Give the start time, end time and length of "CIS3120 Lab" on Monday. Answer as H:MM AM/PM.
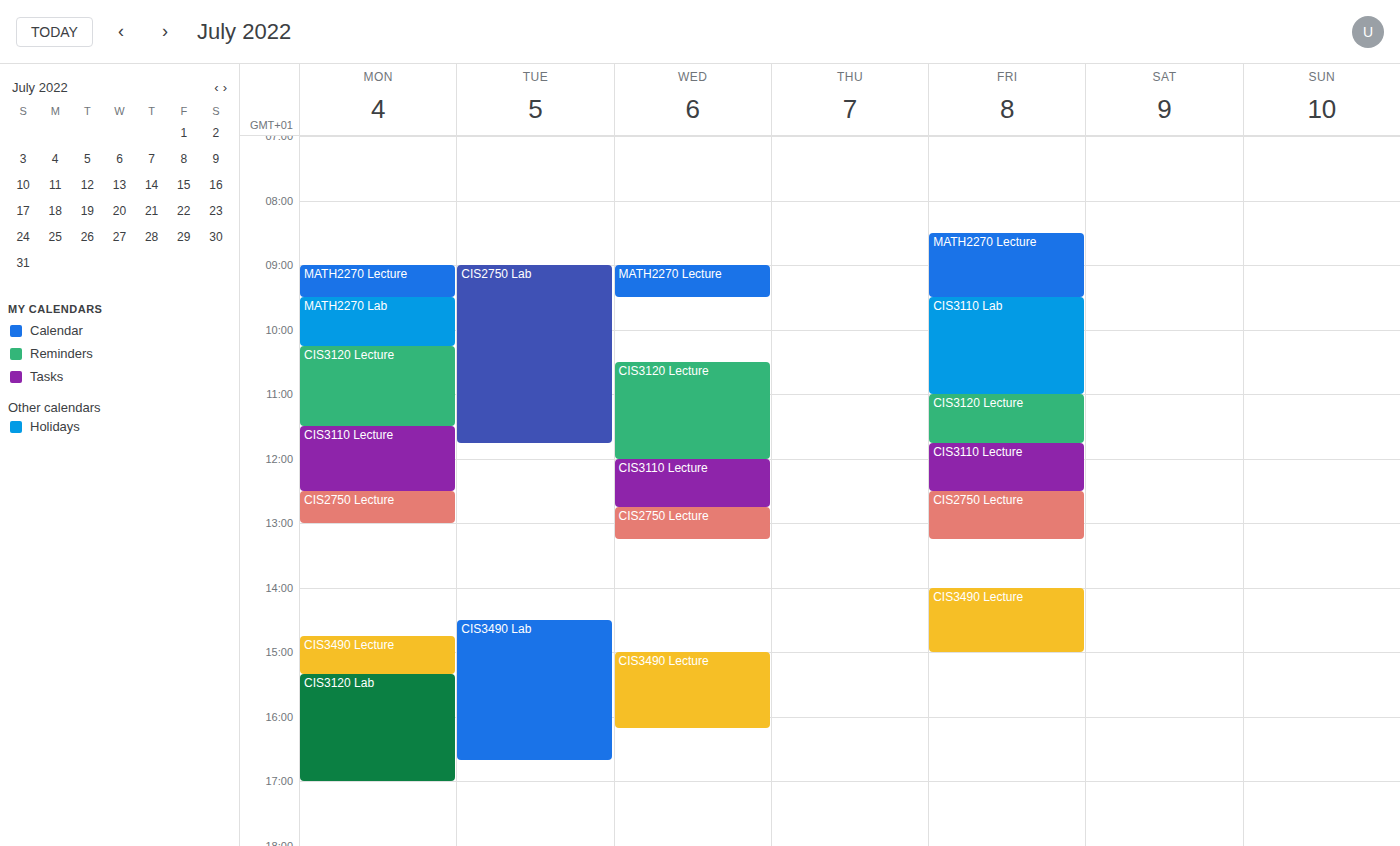
3:20 PM to 5:00 PM, 1 hour 40 minutes